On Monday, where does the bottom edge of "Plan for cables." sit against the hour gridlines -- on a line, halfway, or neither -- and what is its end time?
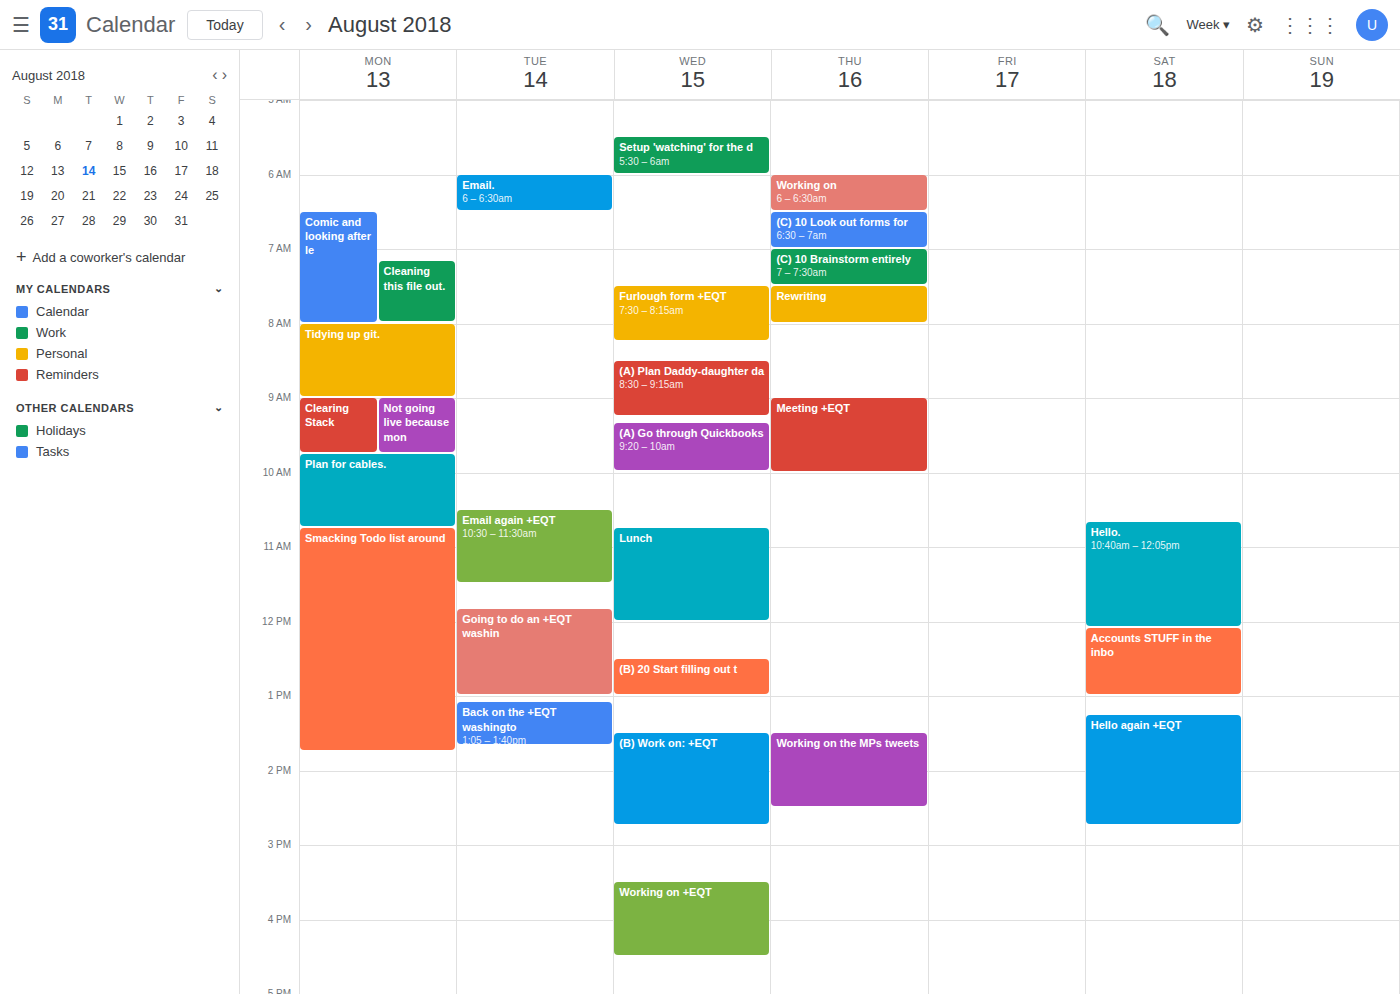
10:45 AM -- neither: three quarters of the way from the 10 AM line to the 11 AM line.